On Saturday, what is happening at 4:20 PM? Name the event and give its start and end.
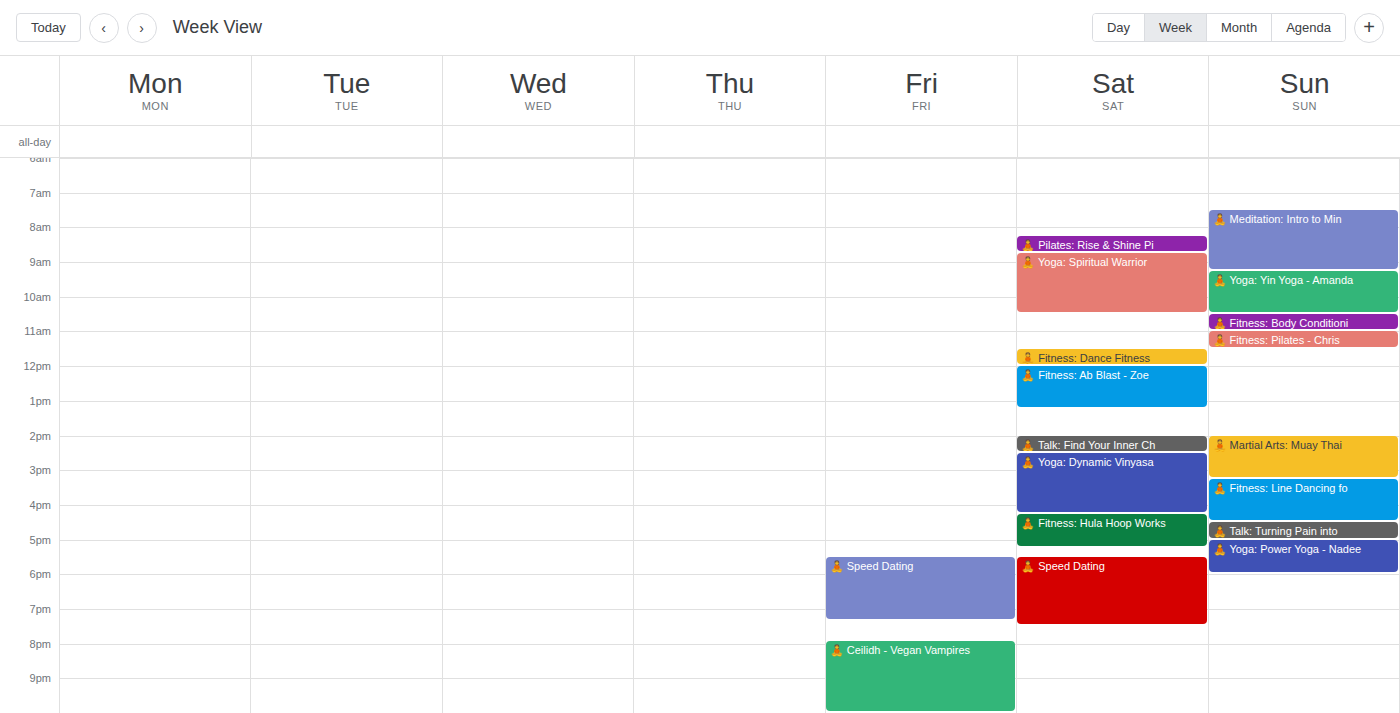
"🧘 Fitness: Hula Hoop Works", 4:15 PM to 5:15 PM